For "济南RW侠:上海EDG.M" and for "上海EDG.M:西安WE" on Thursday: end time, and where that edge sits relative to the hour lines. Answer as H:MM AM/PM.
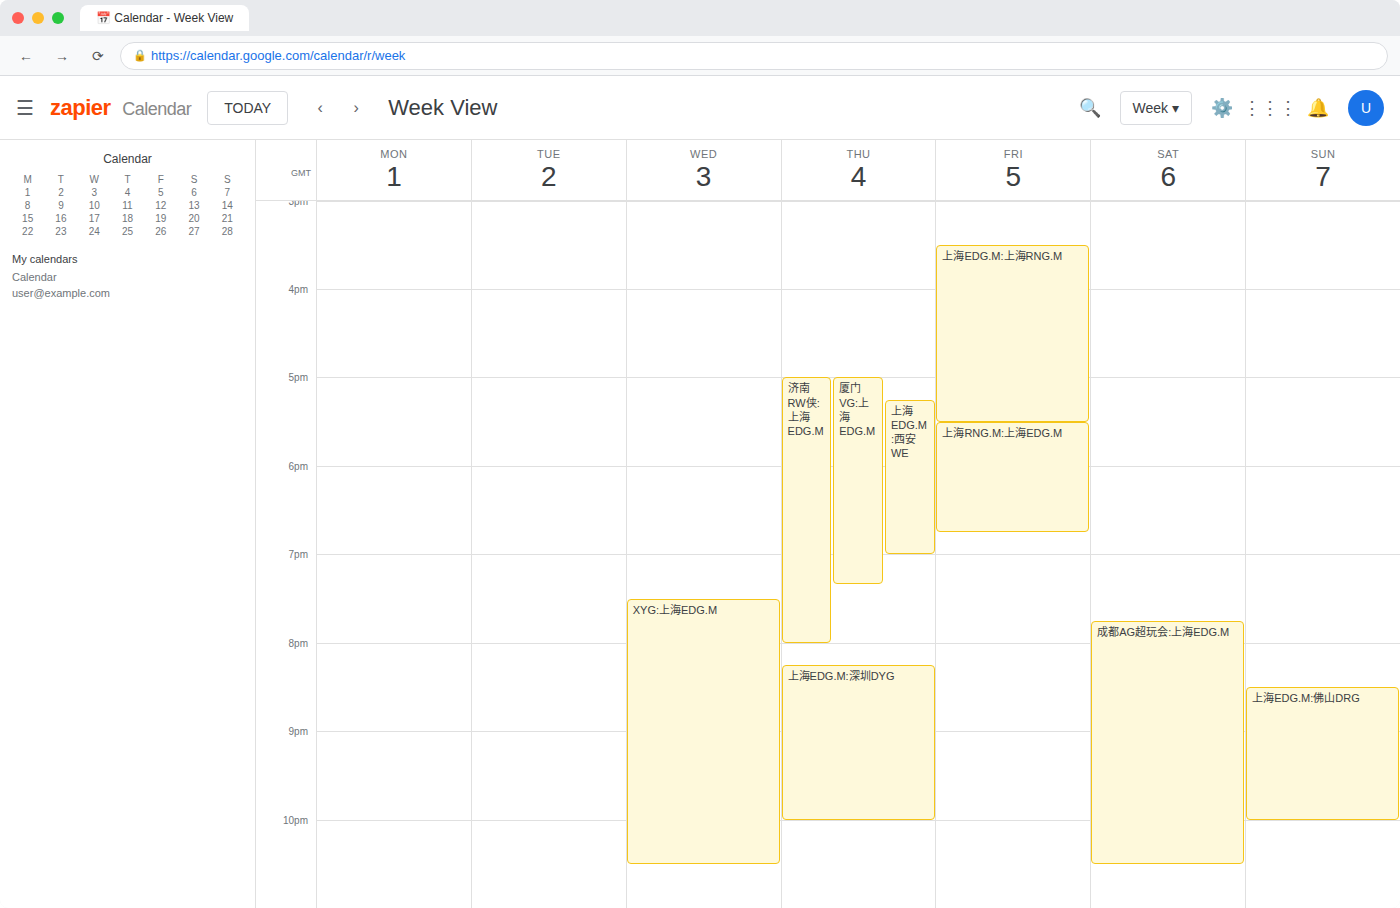
"济南RW侠:上海EDG.M": 8:00 PM, exactly on the 8 PM line. "上海EDG.M:西安WE": 7:00 PM, exactly on the 7 PM line.